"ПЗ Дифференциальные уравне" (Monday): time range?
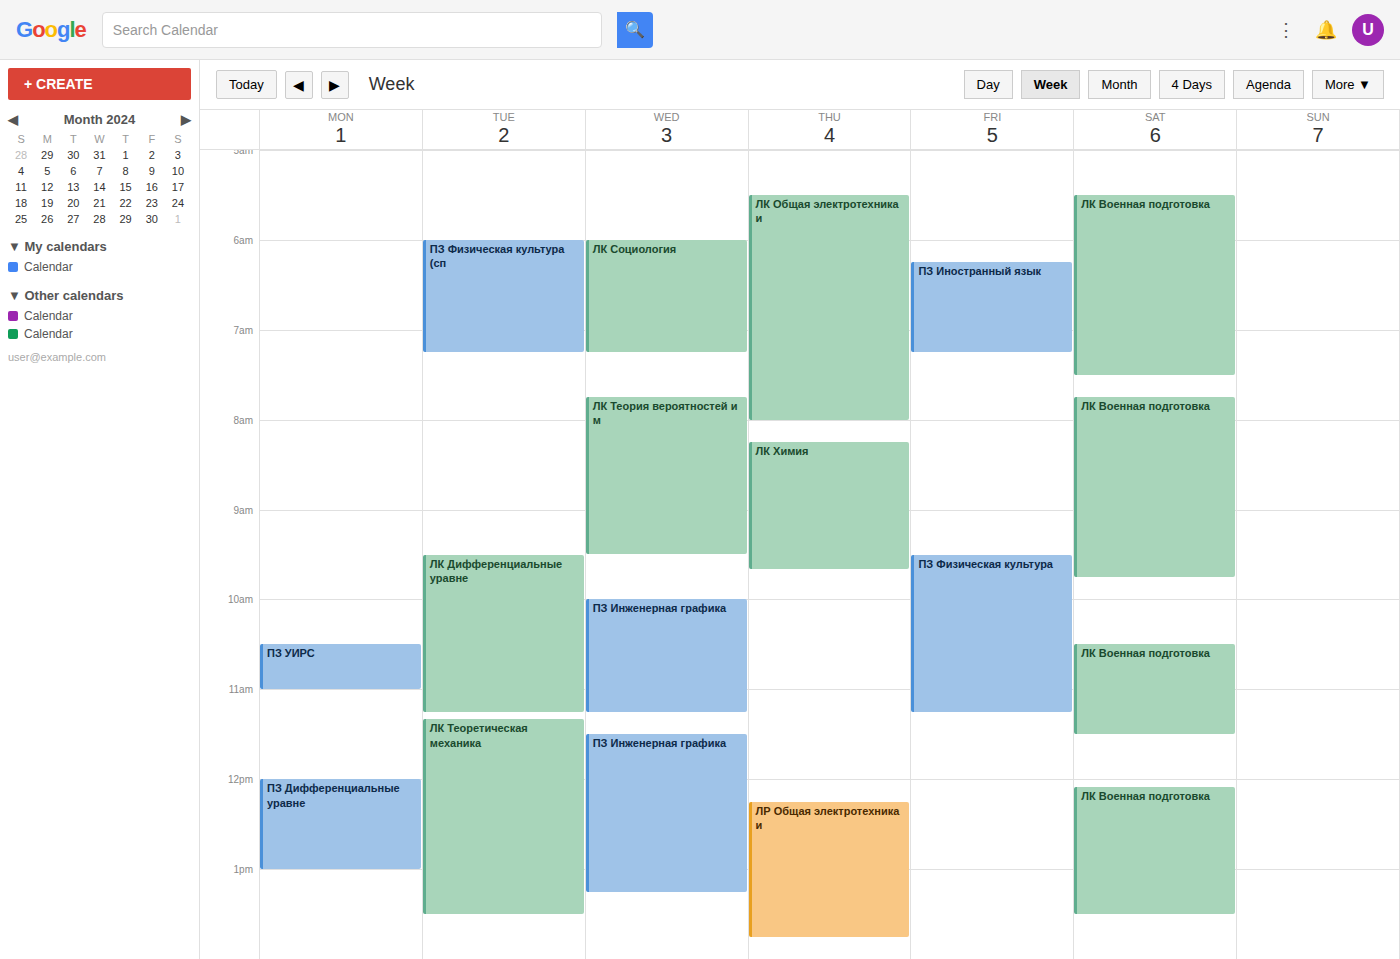
12:00 to 13:00